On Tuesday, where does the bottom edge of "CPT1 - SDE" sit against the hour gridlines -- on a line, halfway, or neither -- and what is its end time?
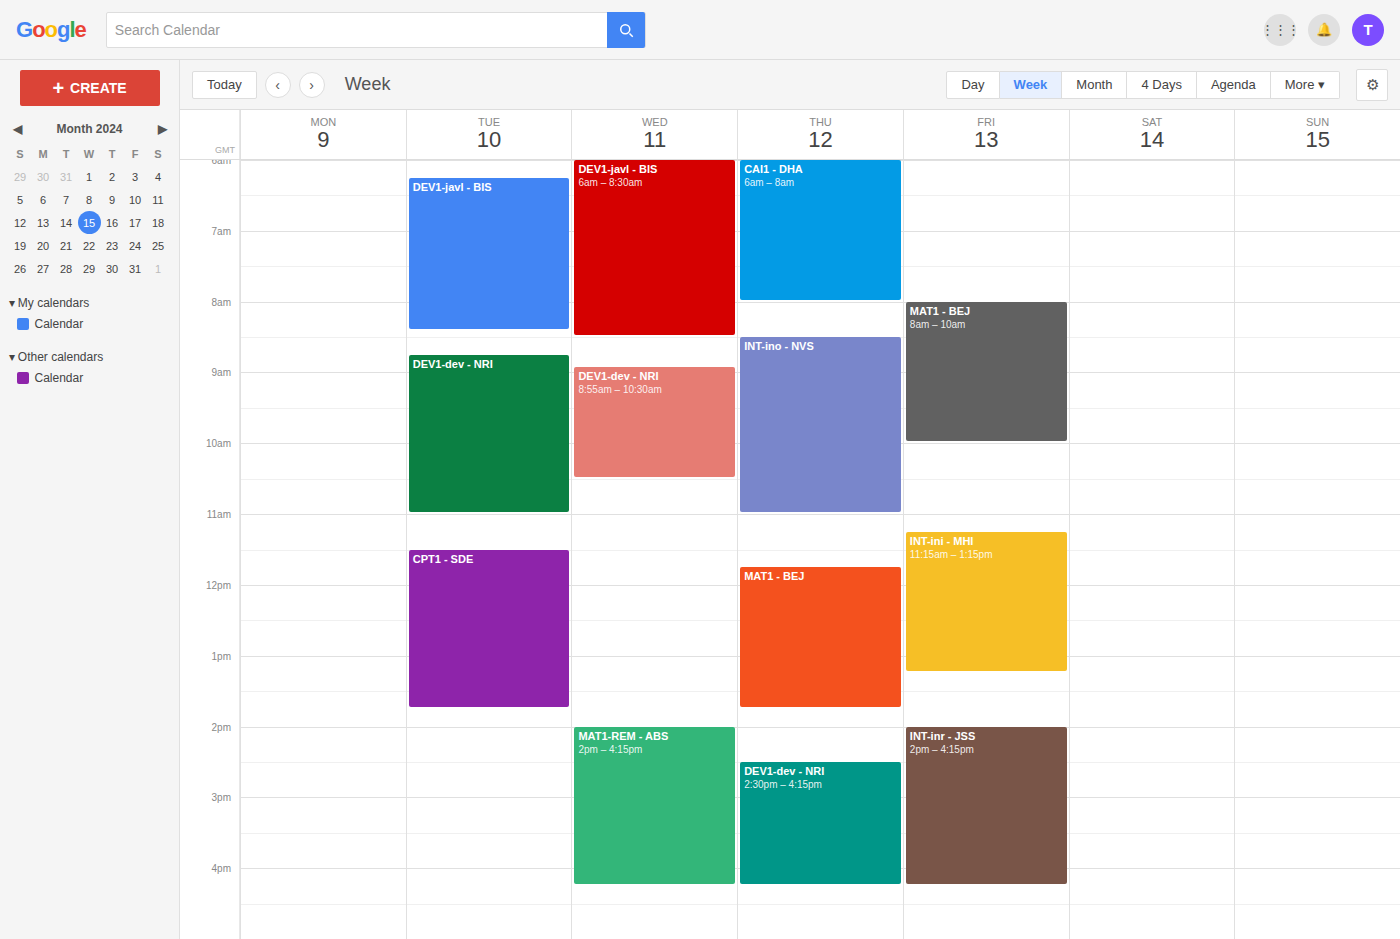
1:45 PM -- neither: three quarters of the way from the 1 PM line to the 2 PM line.